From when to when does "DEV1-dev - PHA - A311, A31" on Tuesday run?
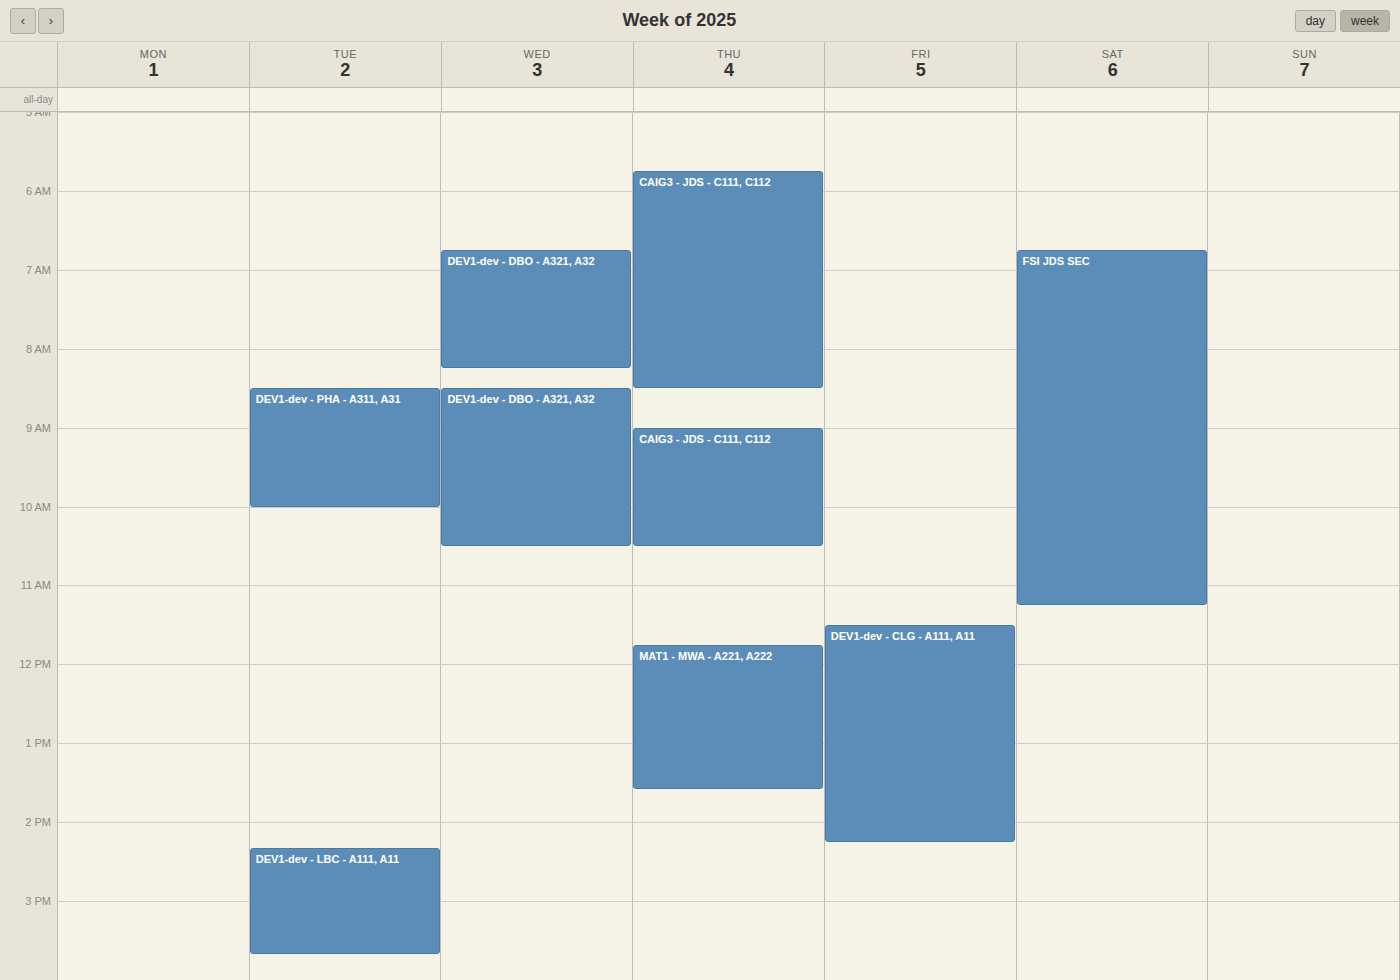
8:30 AM to 10:00 AM